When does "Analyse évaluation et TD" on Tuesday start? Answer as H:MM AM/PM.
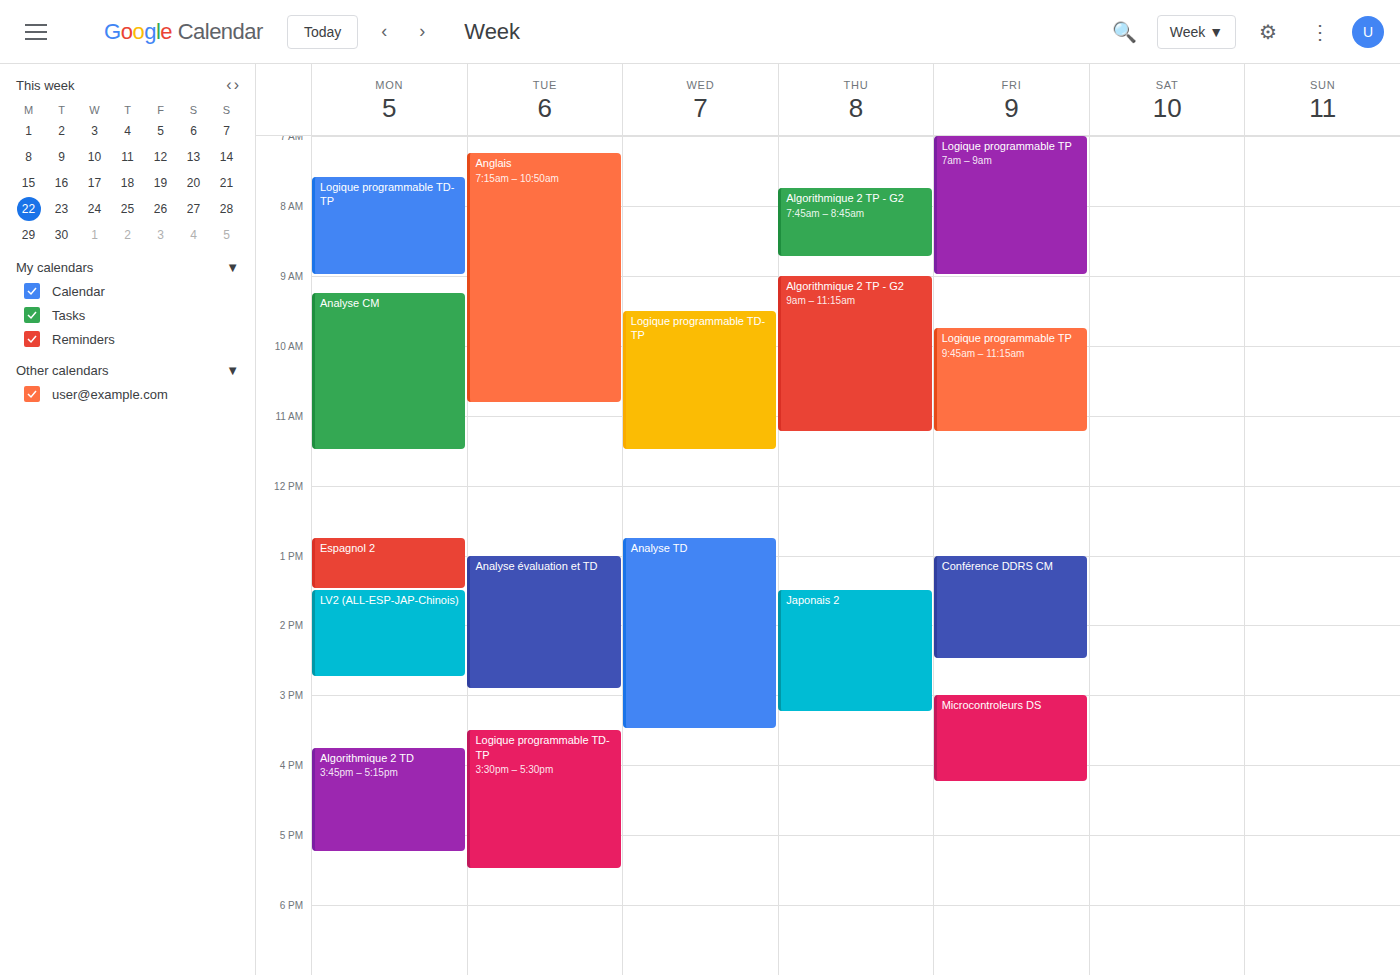
1:00 PM